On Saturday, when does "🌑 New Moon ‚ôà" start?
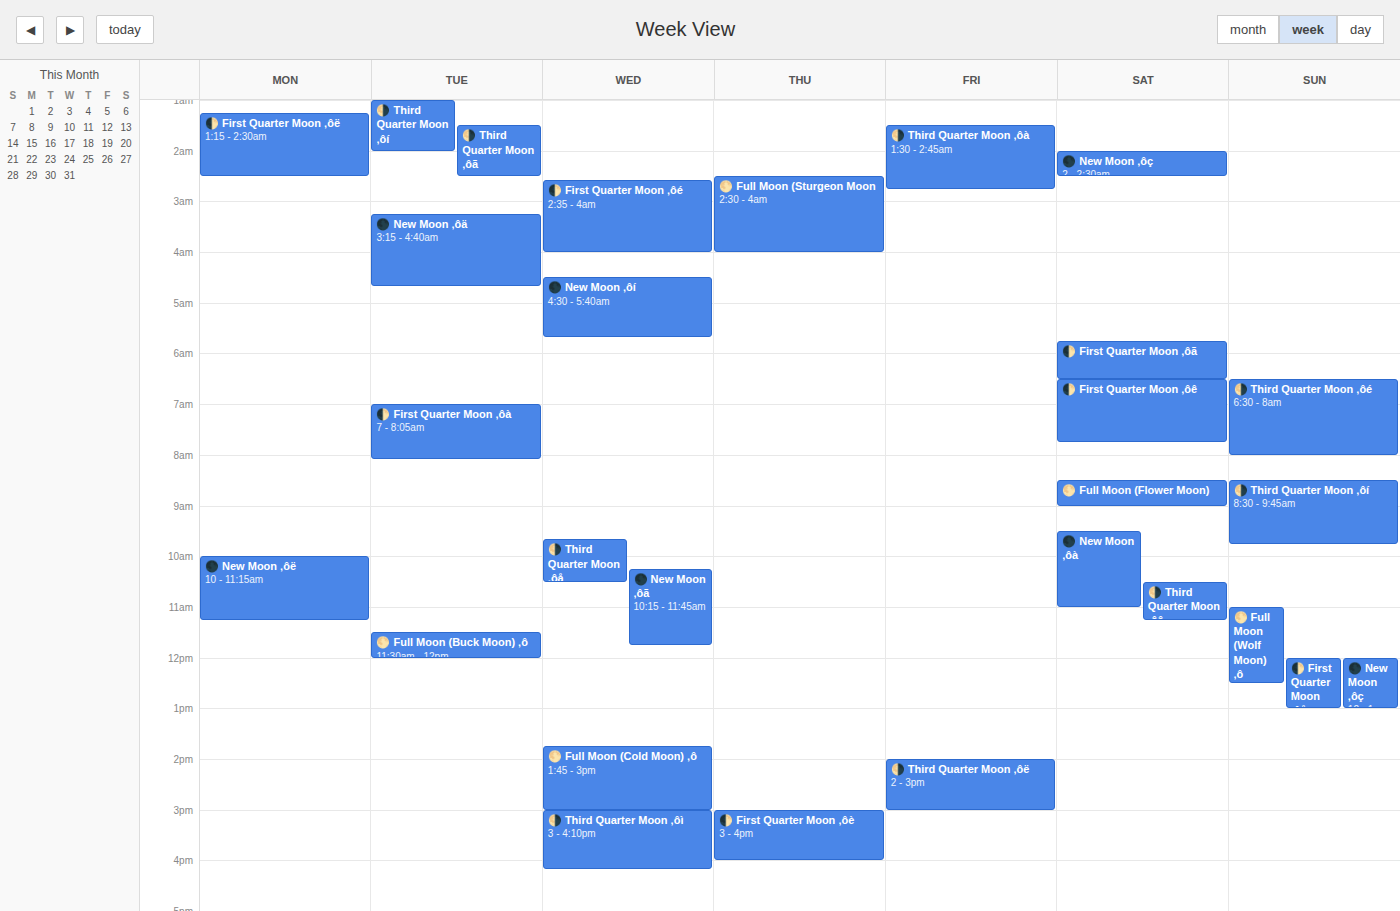
9:30 AM